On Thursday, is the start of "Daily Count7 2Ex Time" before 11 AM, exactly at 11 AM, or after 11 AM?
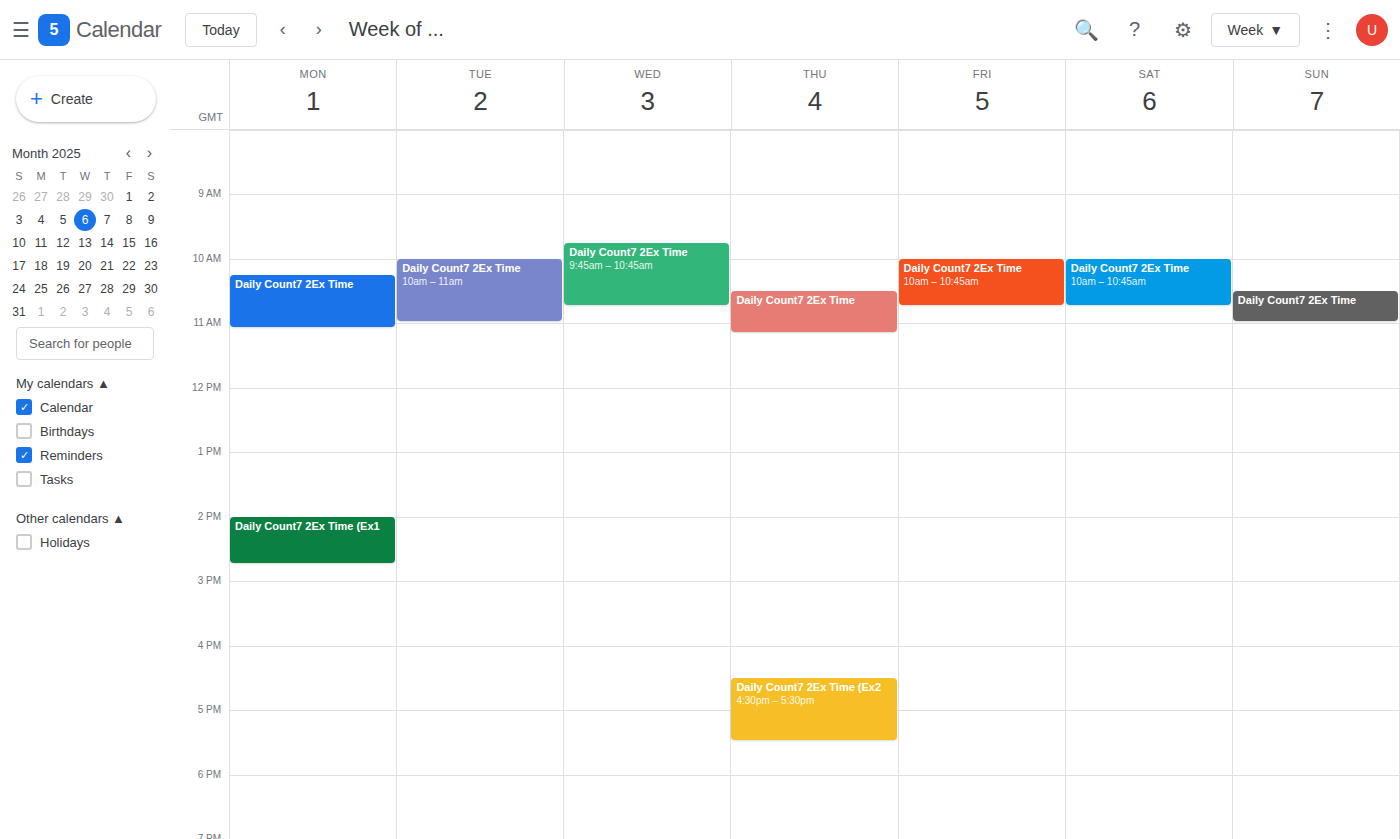
10:30 AM -- before 11 AM, 30 minutes above the 11 AM line.